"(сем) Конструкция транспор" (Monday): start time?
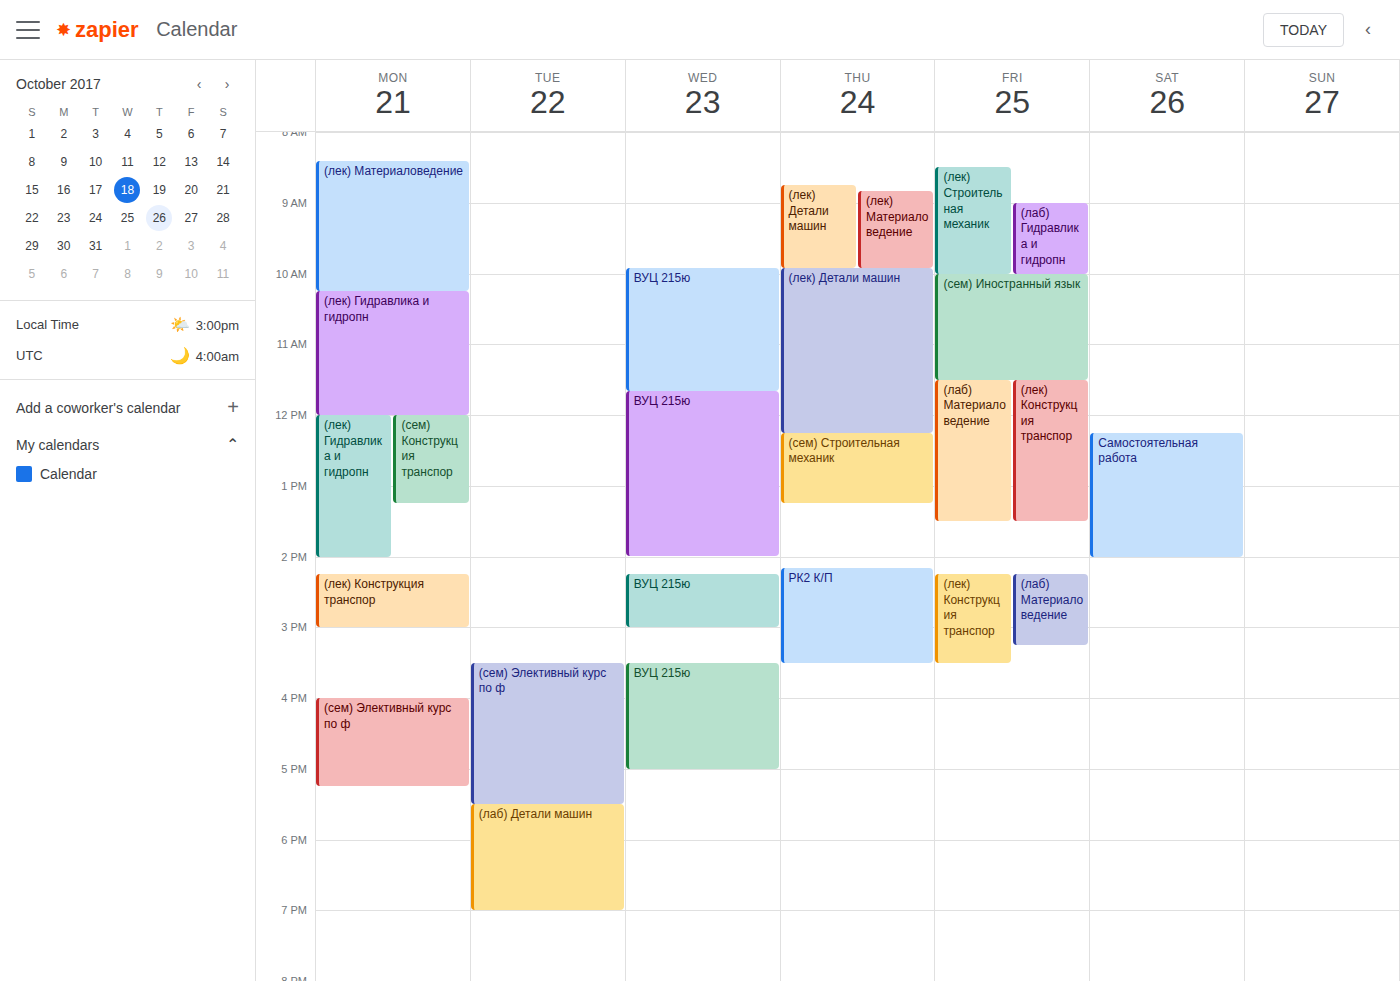
12:00 PM